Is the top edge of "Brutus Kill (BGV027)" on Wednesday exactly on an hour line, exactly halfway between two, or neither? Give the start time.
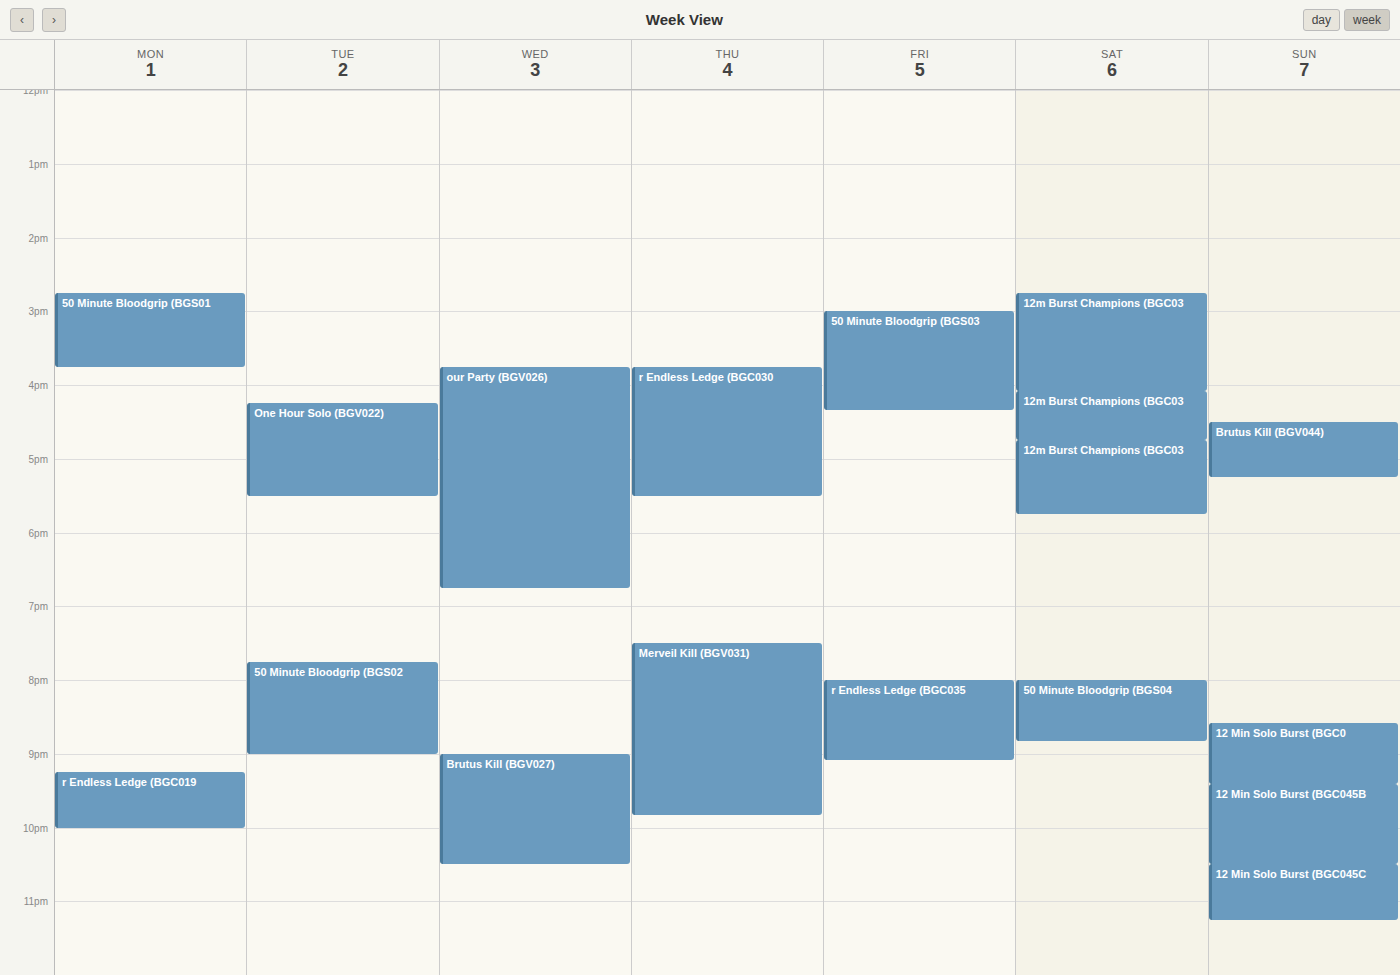
21:00 -- exactly on the 21:00 line.